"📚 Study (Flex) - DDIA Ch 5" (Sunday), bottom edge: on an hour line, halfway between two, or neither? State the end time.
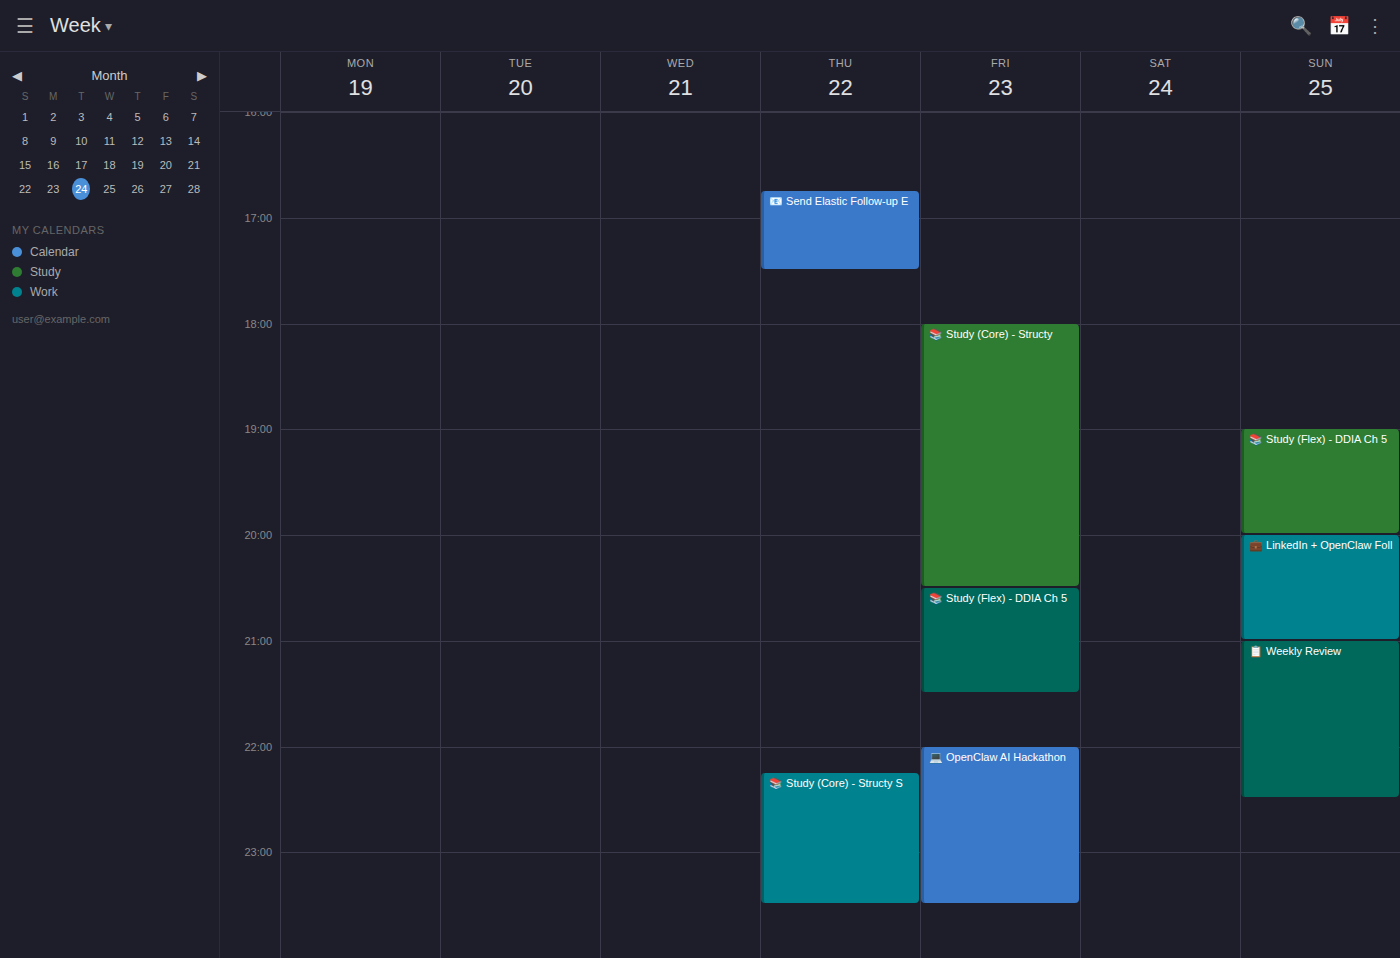
8:00 PM -- exactly on the 8 PM line.